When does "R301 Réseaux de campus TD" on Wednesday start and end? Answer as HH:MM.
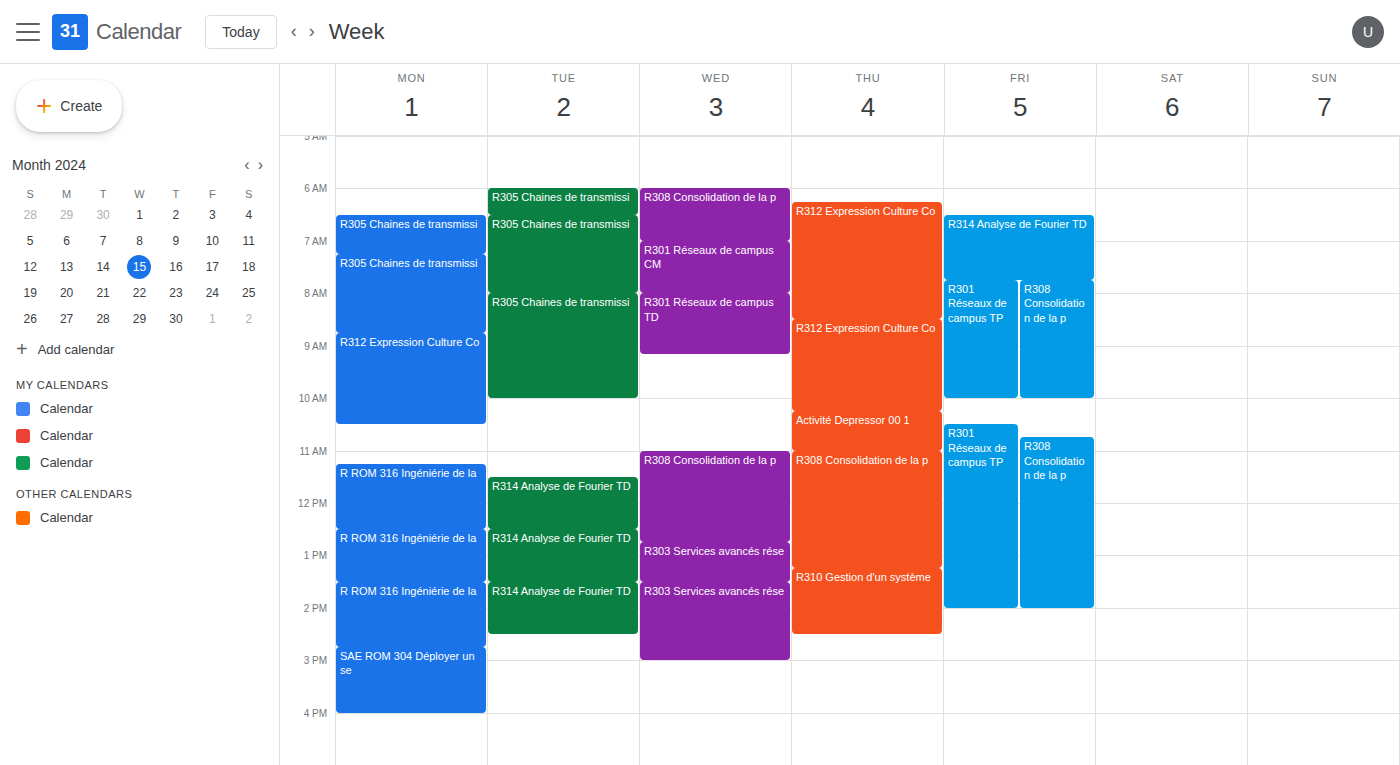
08:00 to 09:10